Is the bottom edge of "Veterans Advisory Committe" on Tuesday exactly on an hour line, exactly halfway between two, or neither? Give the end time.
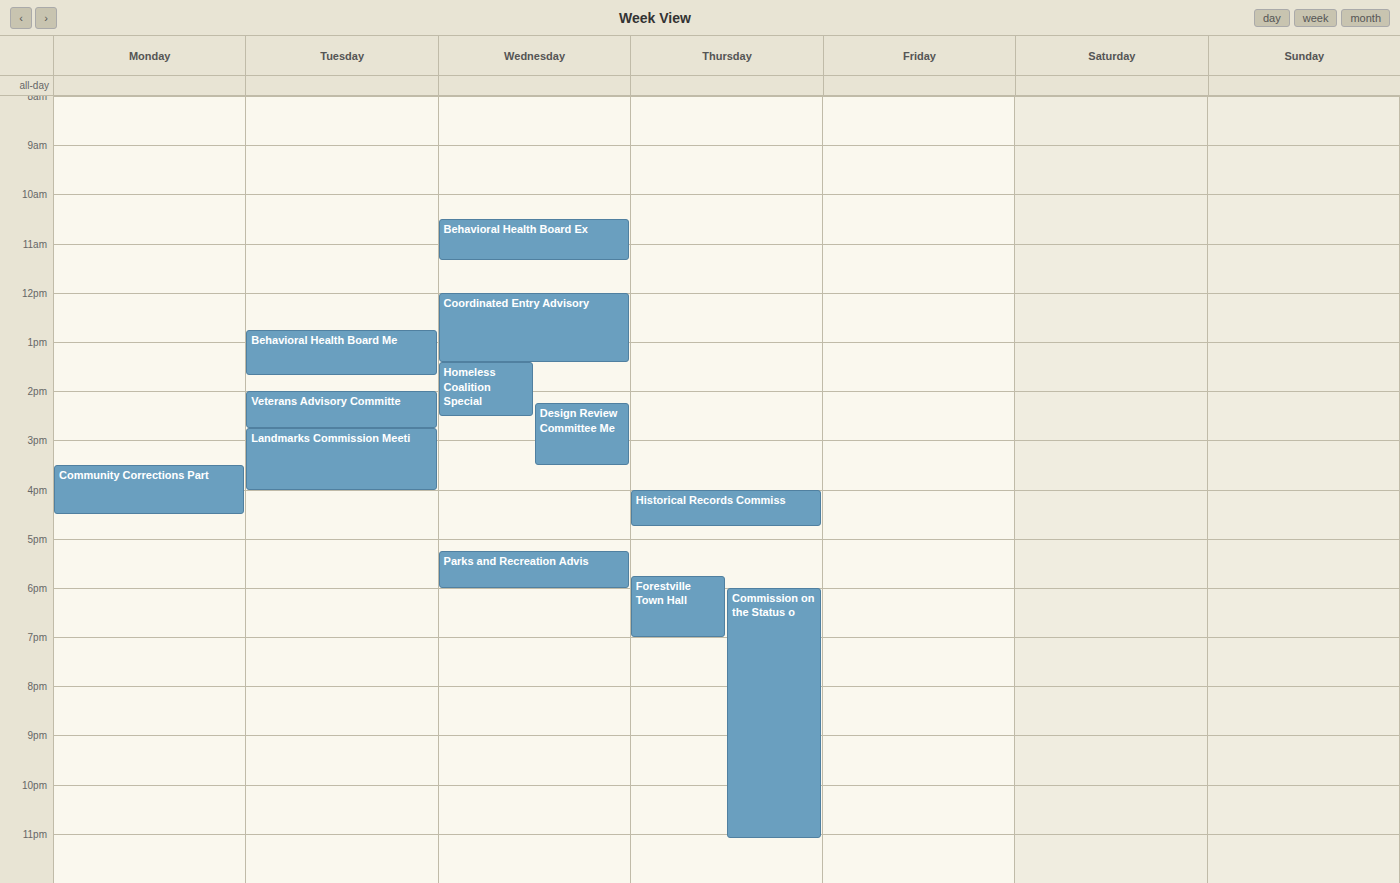
14:45 -- neither: three quarters of the way from the 14:00 line to the 15:00 line.